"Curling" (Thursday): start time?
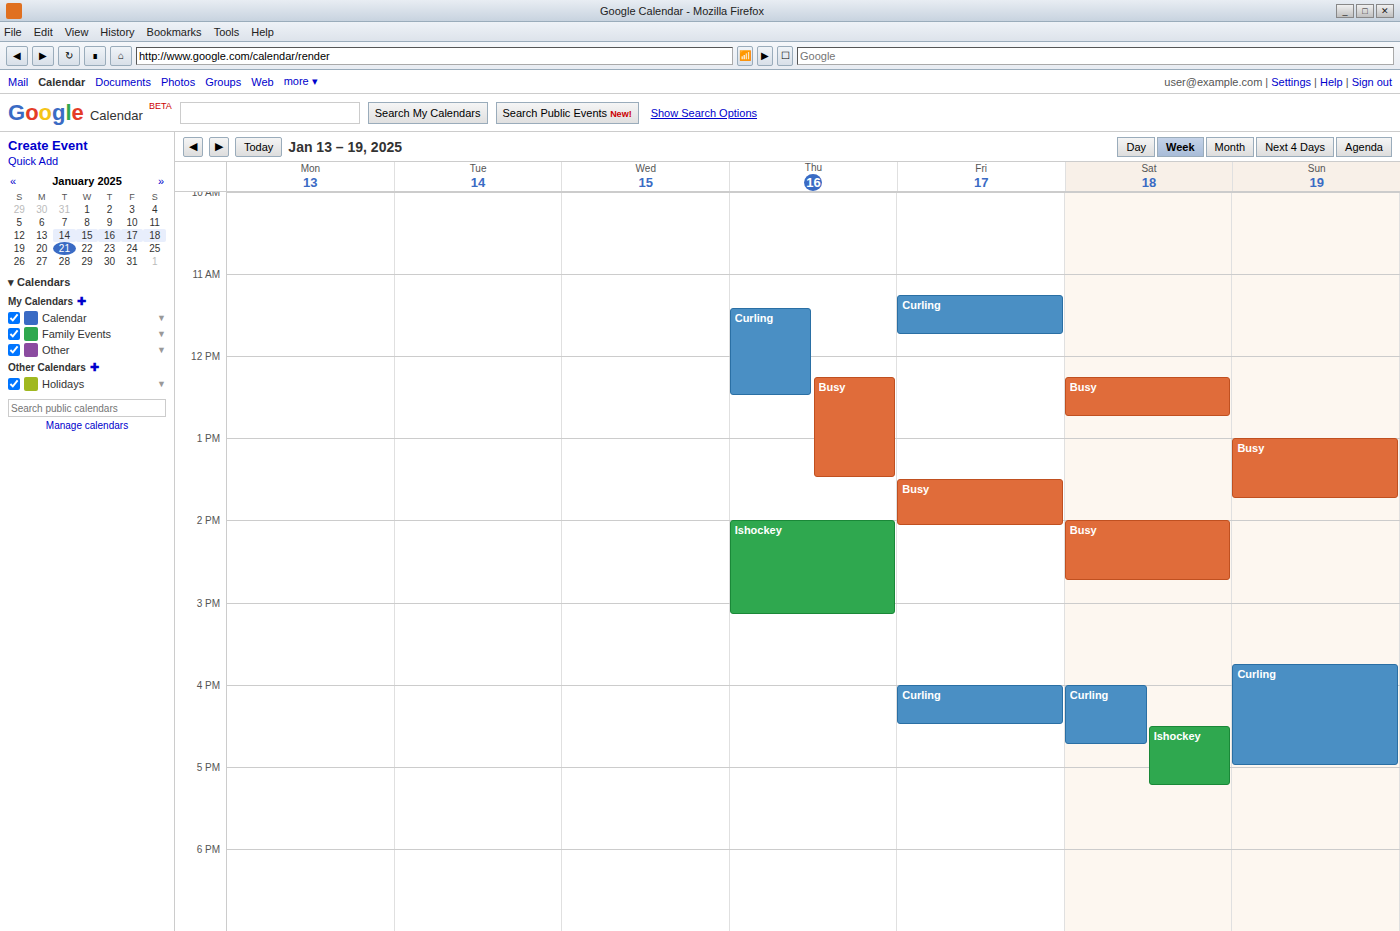
11:25 AM